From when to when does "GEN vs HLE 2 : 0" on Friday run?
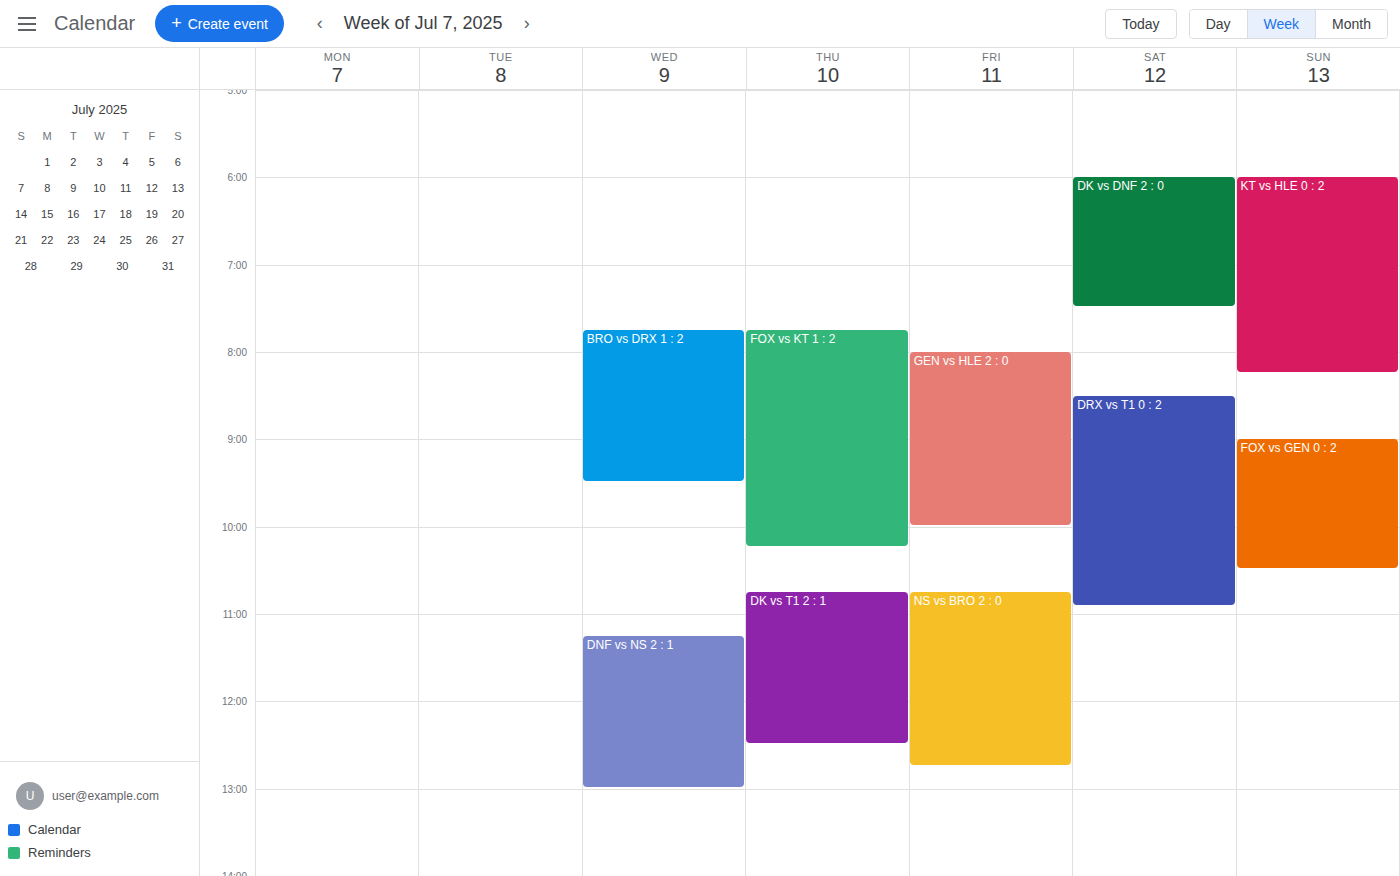
8:00 AM to 10:00 AM